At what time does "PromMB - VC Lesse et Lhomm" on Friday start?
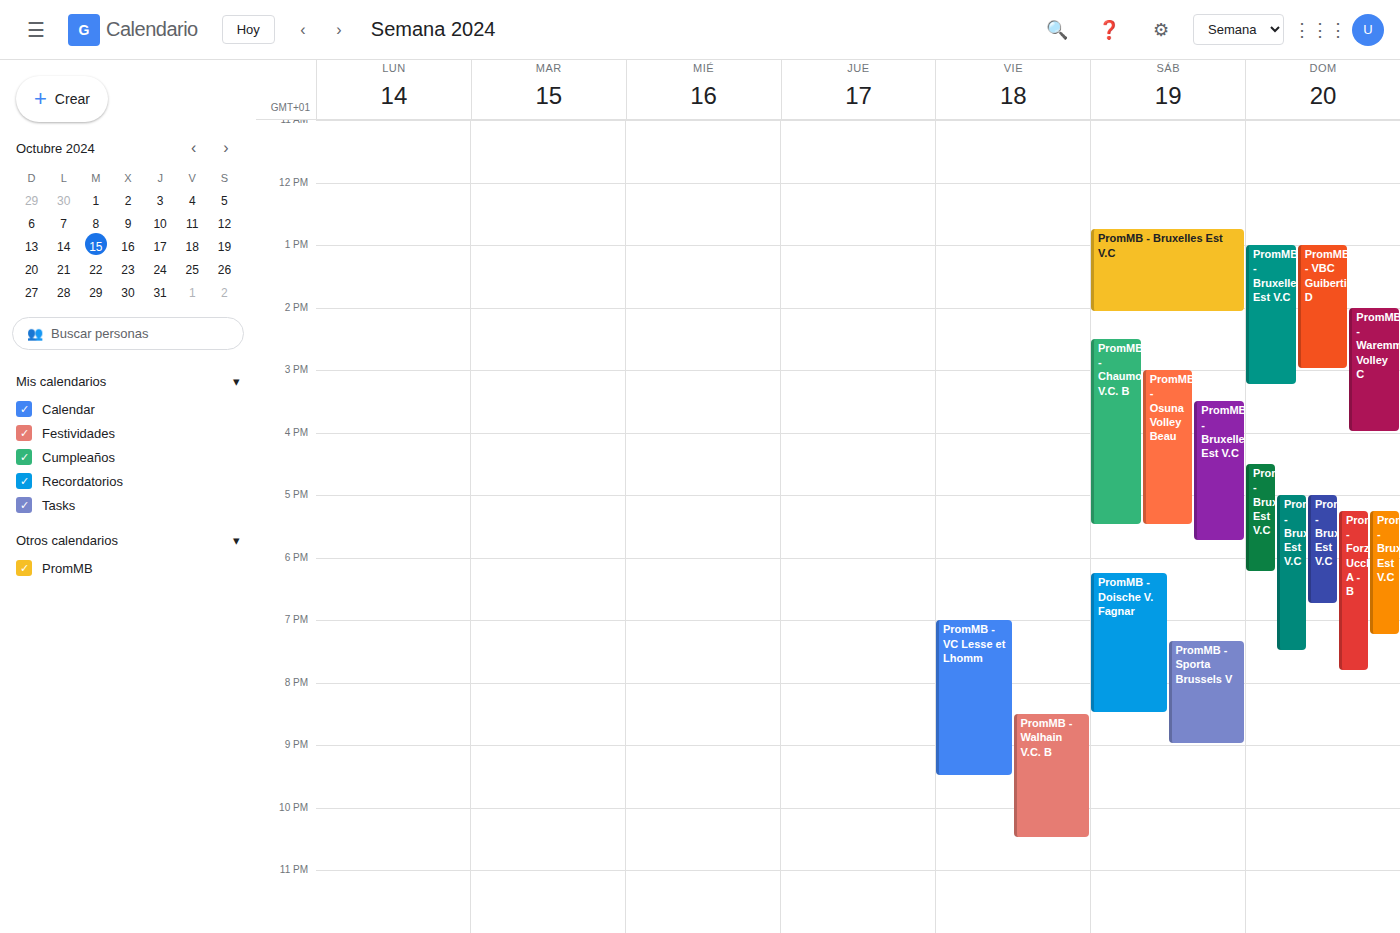
7:00 PM